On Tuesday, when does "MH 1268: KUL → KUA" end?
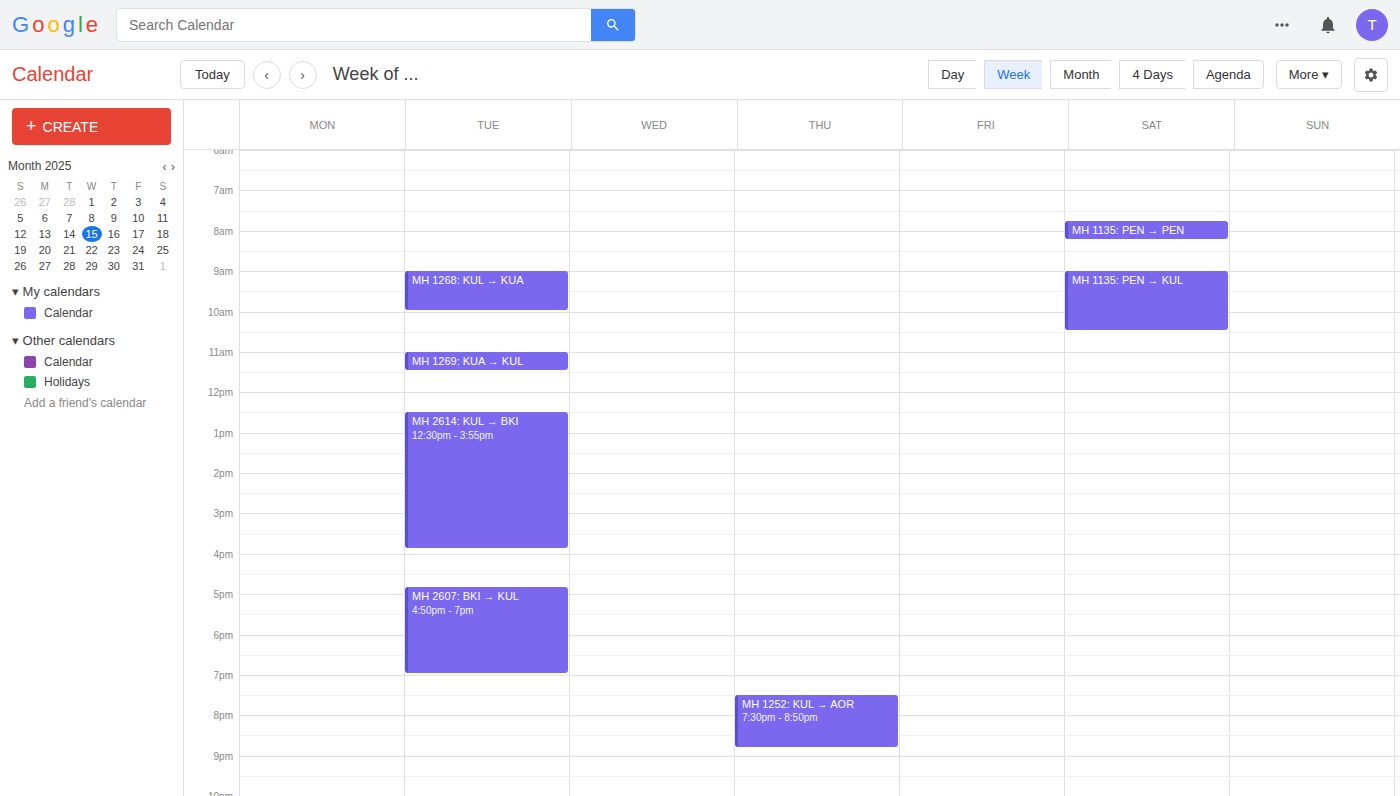
10:00 AM